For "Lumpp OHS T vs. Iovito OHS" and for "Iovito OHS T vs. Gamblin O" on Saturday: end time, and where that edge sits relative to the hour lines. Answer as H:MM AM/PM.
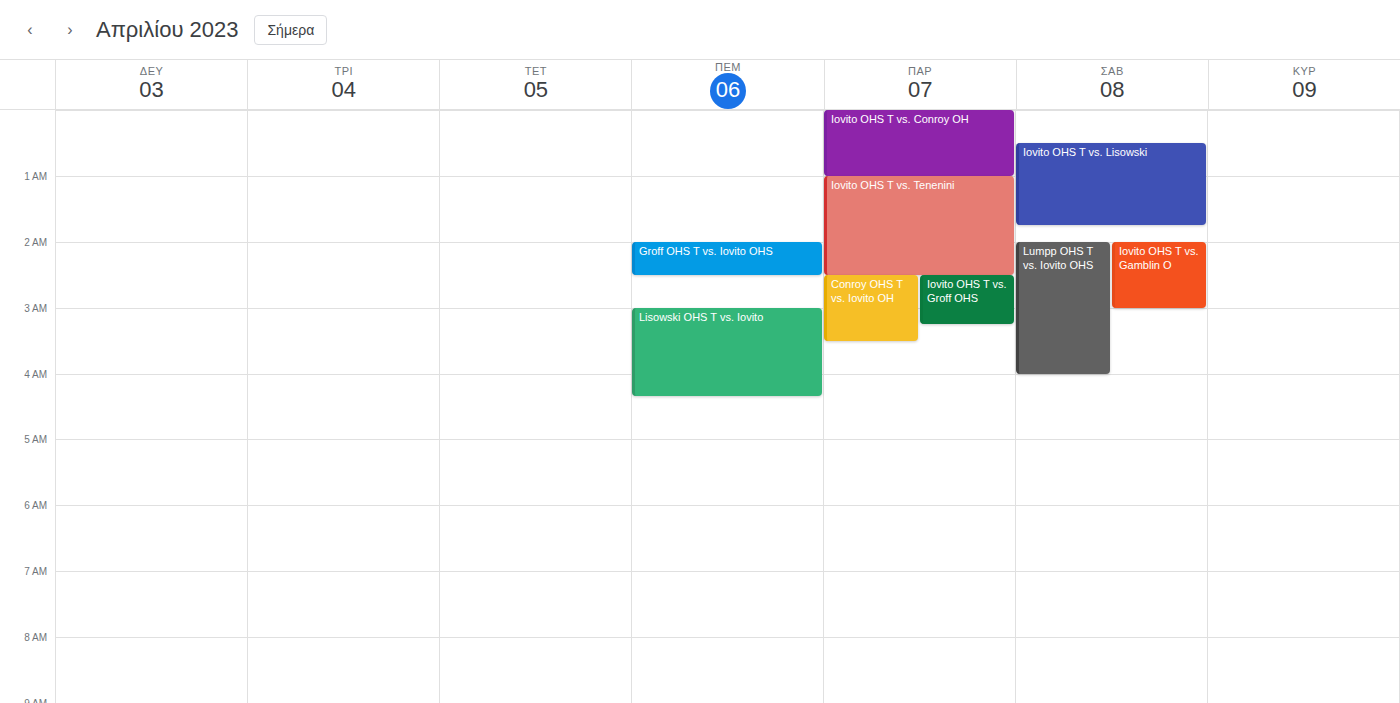
"Lumpp OHS T vs. Iovito OHS": 4:00 AM, exactly on the 4 AM line. "Iovito OHS T vs. Gamblin O": 3:00 AM, exactly on the 3 AM line.